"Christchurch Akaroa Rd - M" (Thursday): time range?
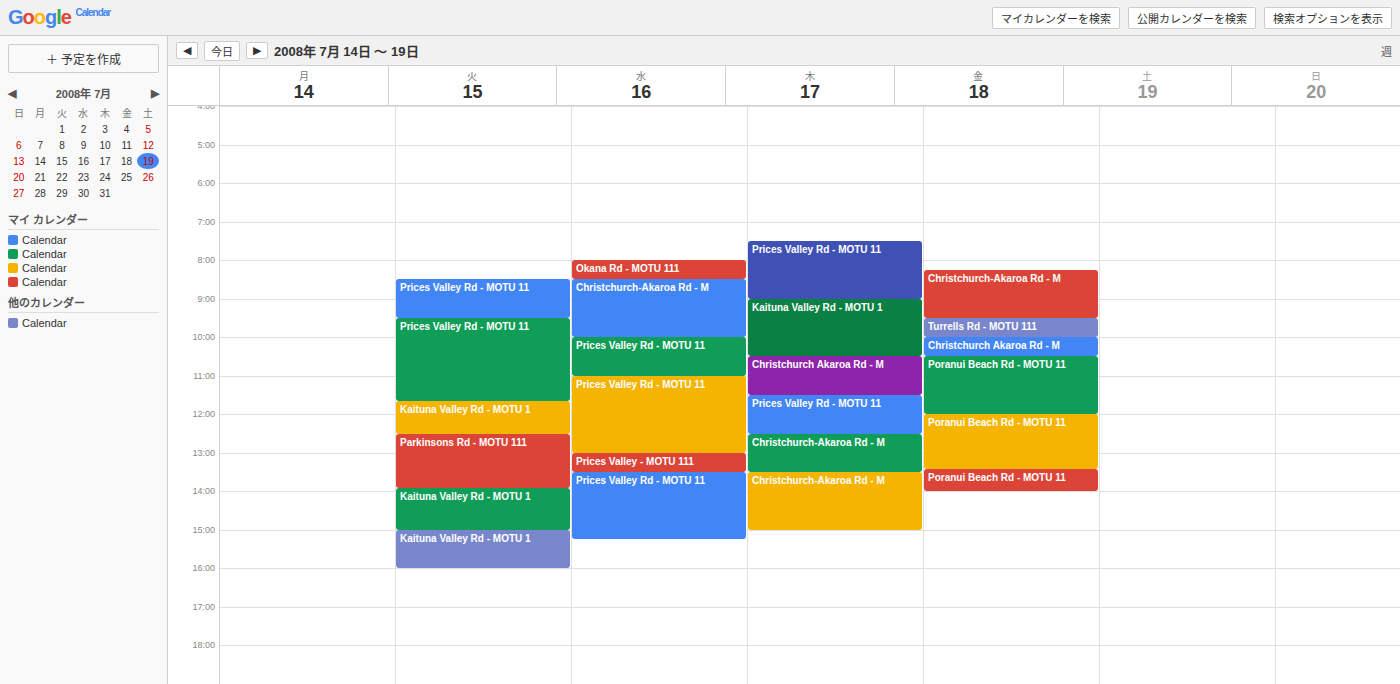
10:30 AM to 11:30 AM